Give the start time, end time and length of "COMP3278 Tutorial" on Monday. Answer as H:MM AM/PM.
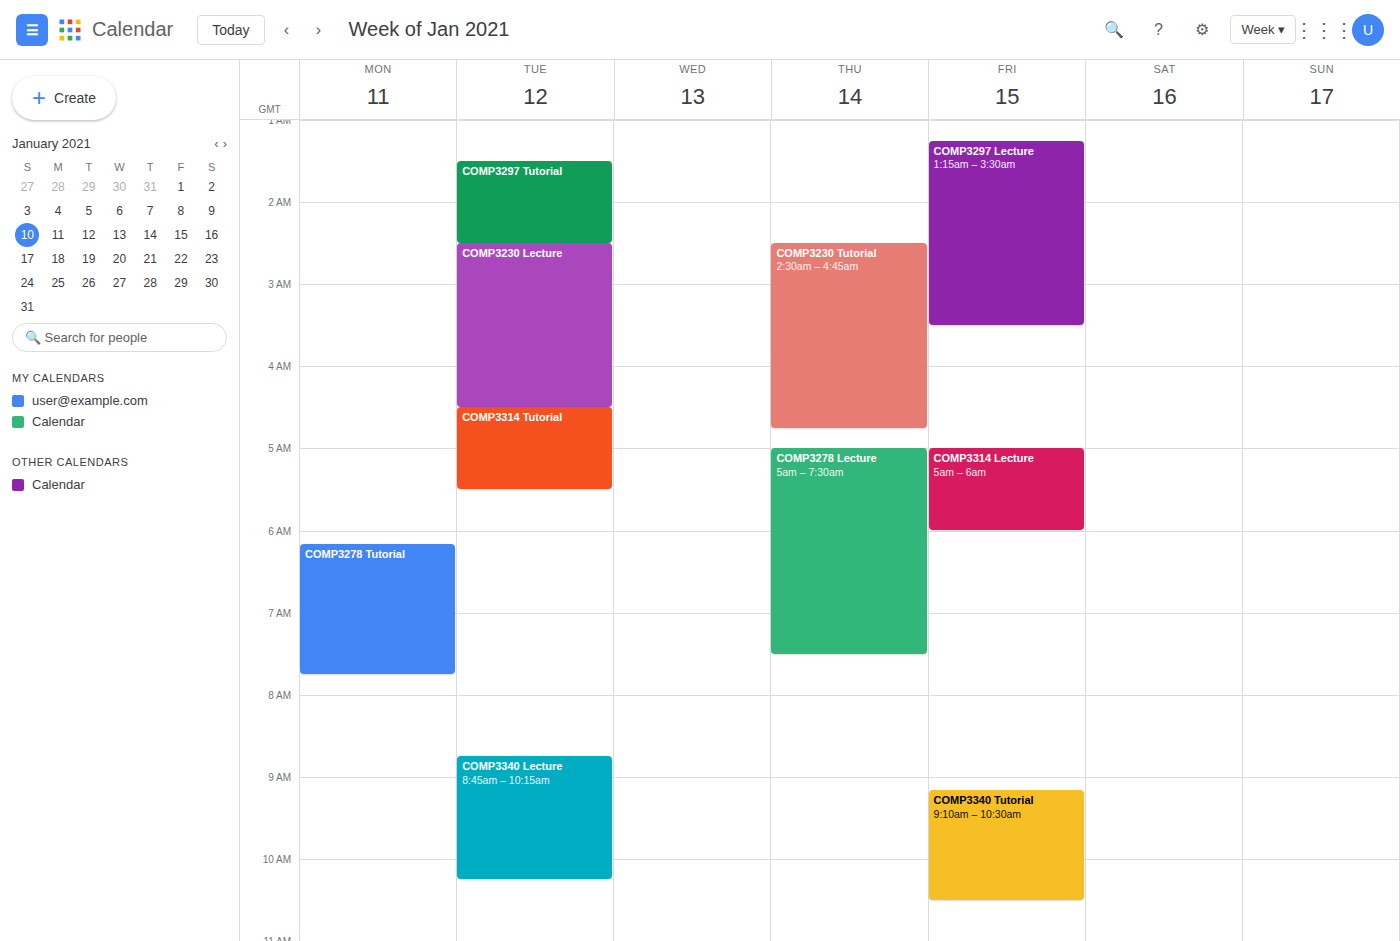
6:10 AM to 7:45 AM, 1 hour 35 minutes